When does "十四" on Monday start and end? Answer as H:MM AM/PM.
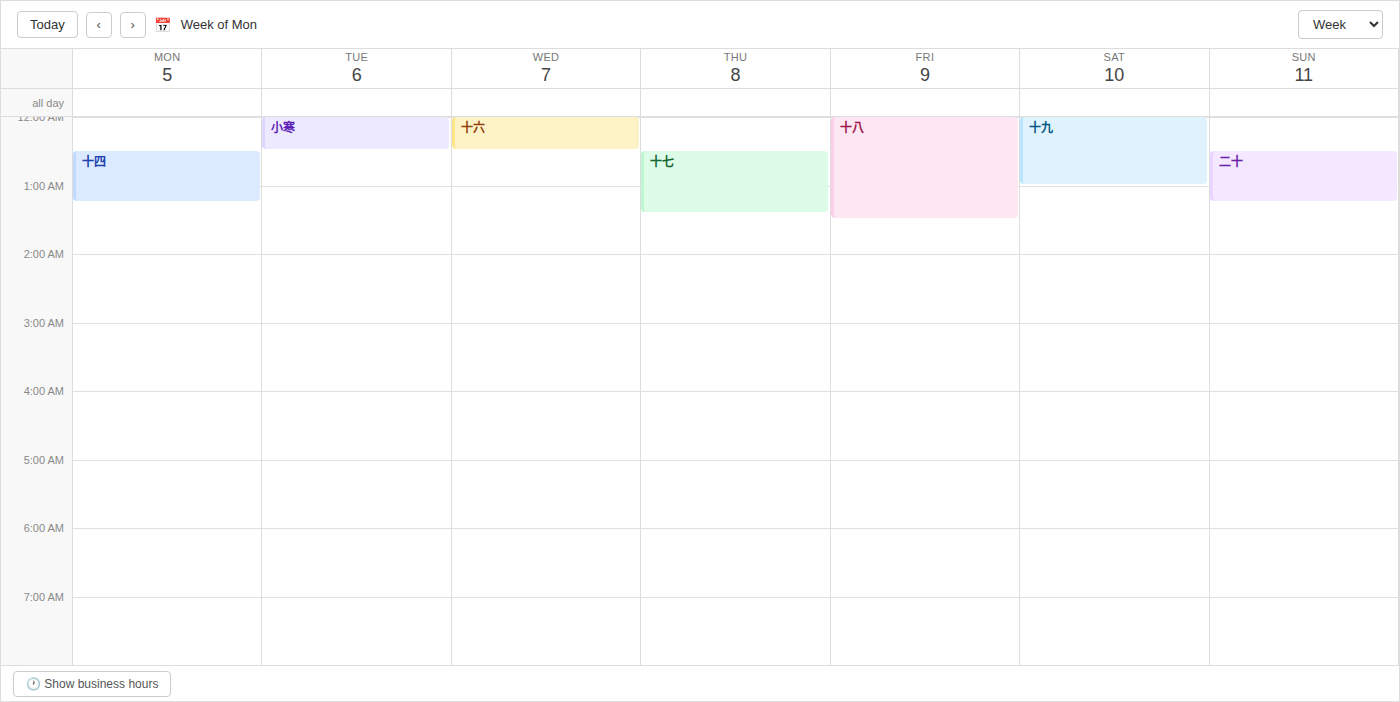
12:30 AM to 1:15 AM